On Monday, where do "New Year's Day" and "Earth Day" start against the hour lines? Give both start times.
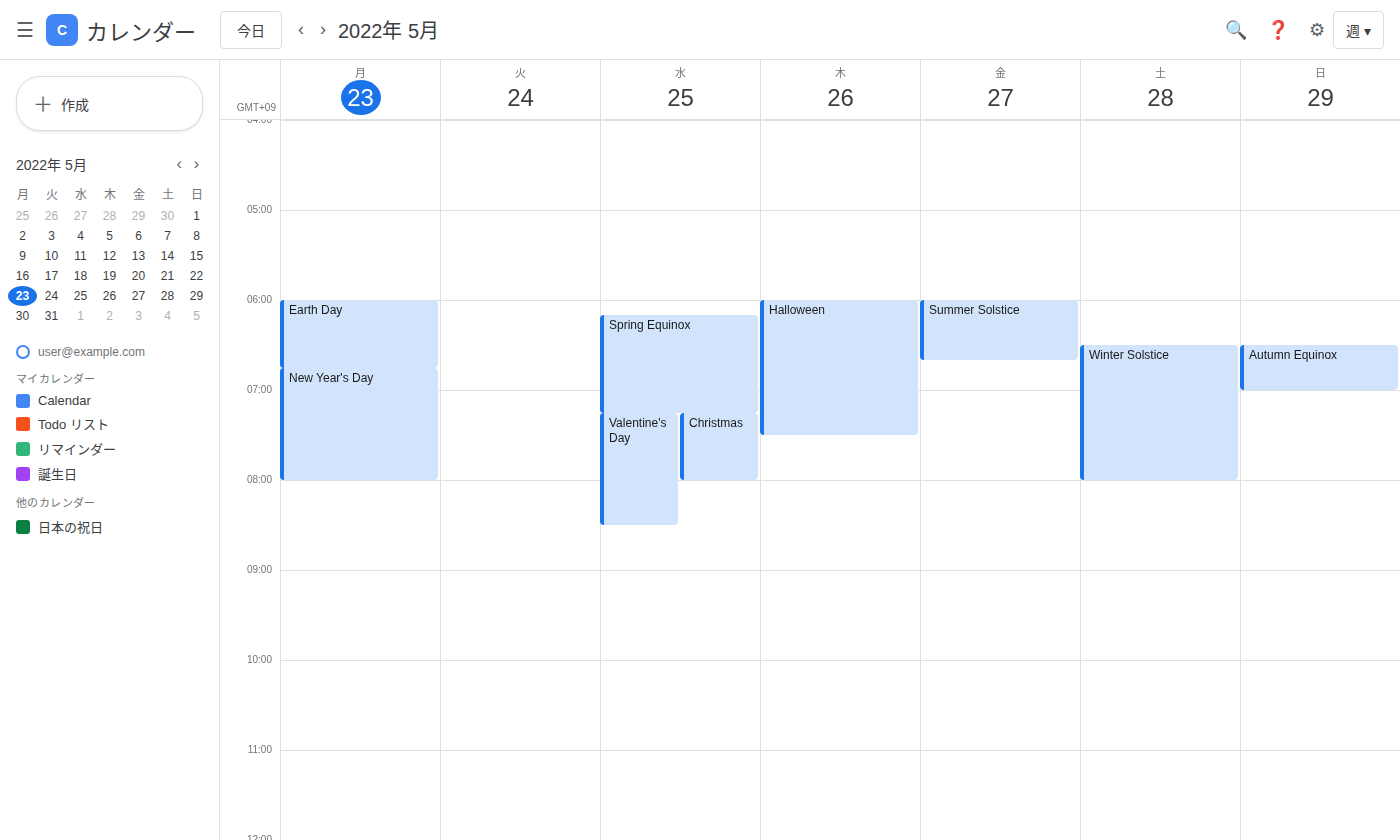
"New Year's Day": 6:45 AM, neither: three quarters of the way from the 6 AM line to the 7 AM line. "Earth Day": 6:00 AM, exactly on the 6 AM line.